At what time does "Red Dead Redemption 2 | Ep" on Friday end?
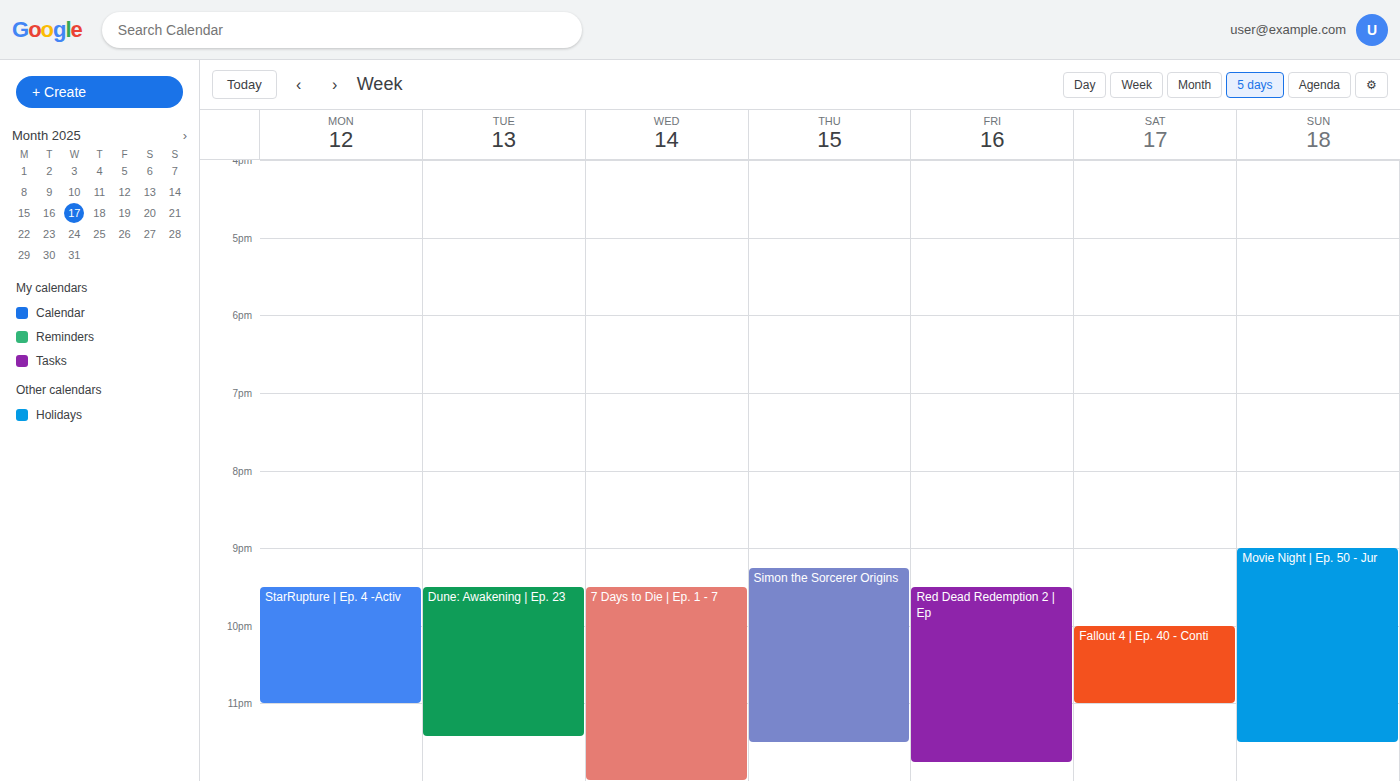
11:45 PM